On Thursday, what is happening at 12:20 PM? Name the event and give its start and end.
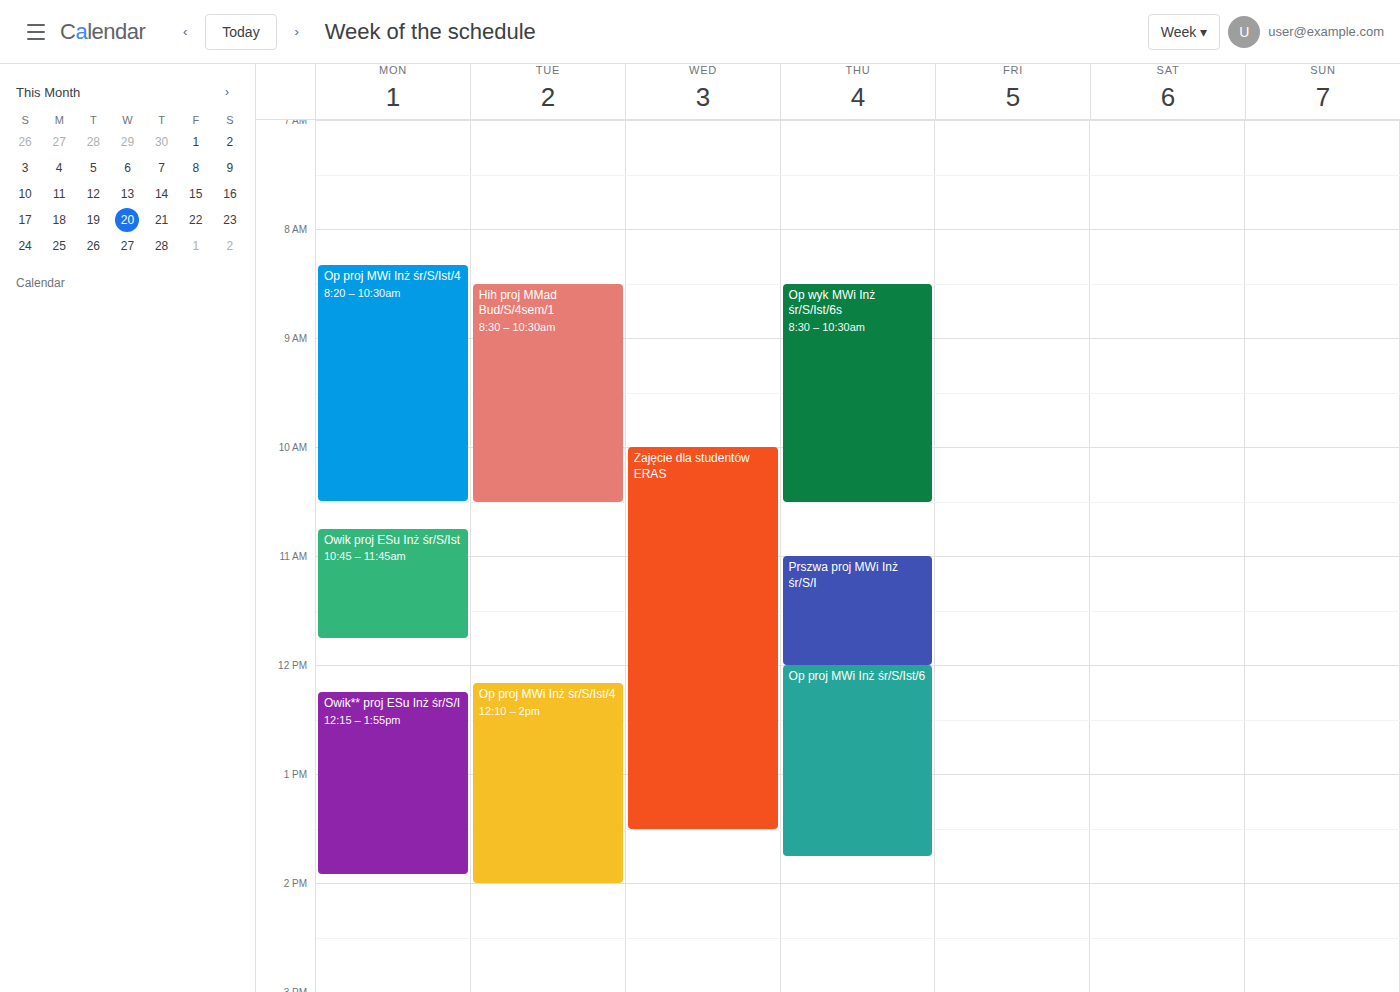
"Op proj MWi Inż śr/S/Ist/6", 12:00 PM to 1:45 PM